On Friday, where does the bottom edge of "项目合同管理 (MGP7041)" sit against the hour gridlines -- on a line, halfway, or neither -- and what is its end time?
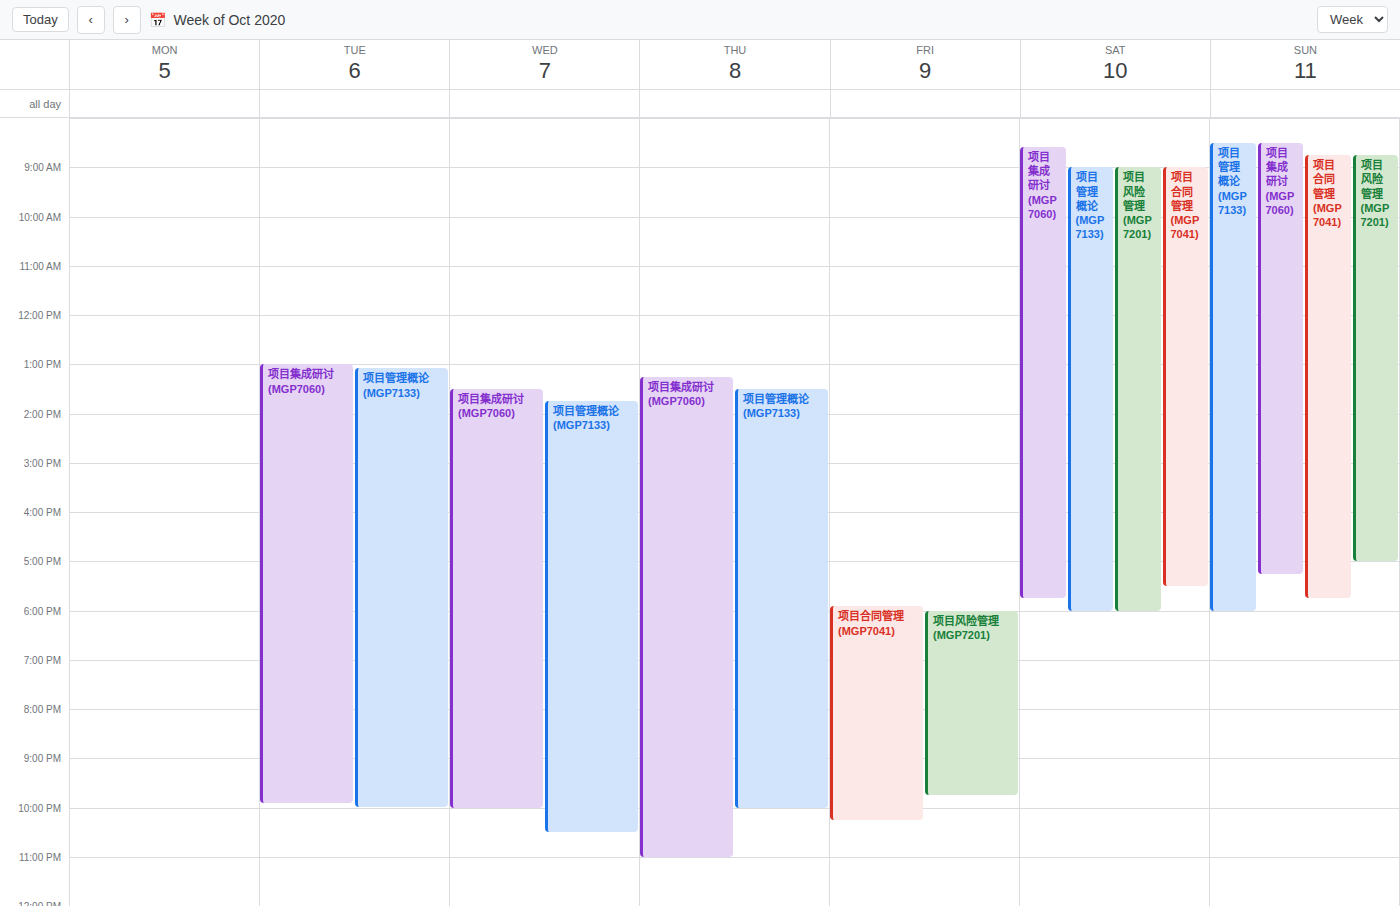
10:15 PM -- neither: a quarter of the way from the 10 PM line to the 11 PM line.